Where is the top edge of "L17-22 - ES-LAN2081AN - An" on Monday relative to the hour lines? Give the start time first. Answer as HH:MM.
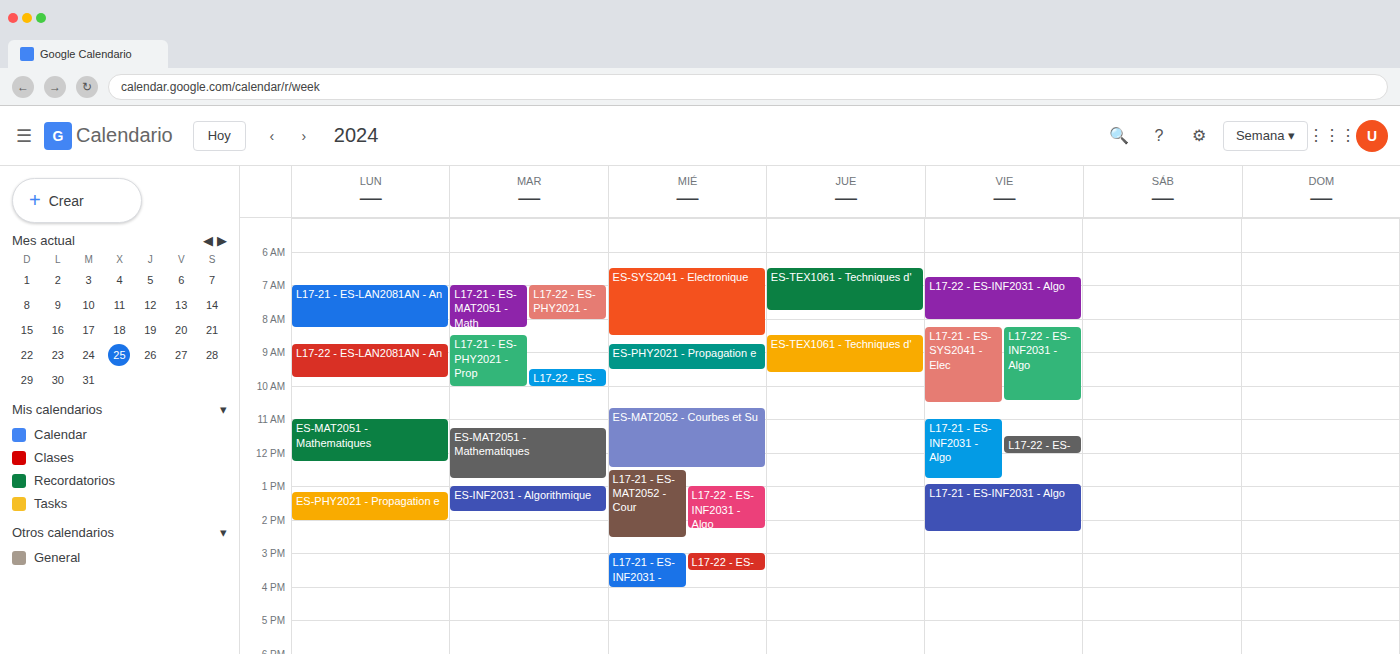
08:45 -- neither: three quarters of the way from the 08:00 line to the 09:00 line.